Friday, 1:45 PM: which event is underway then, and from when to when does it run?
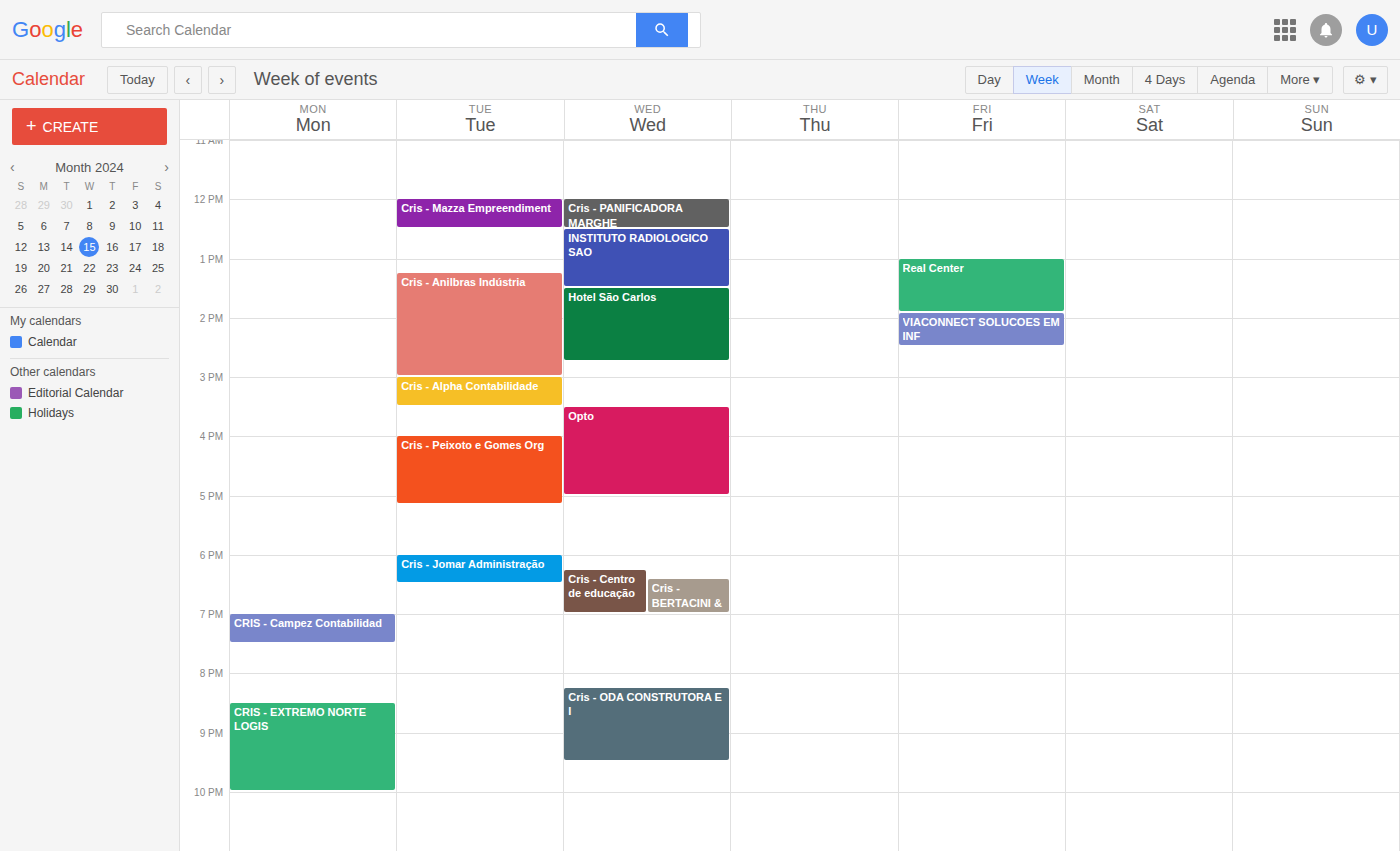
"Real Center", 1:00 PM to 1:55 PM